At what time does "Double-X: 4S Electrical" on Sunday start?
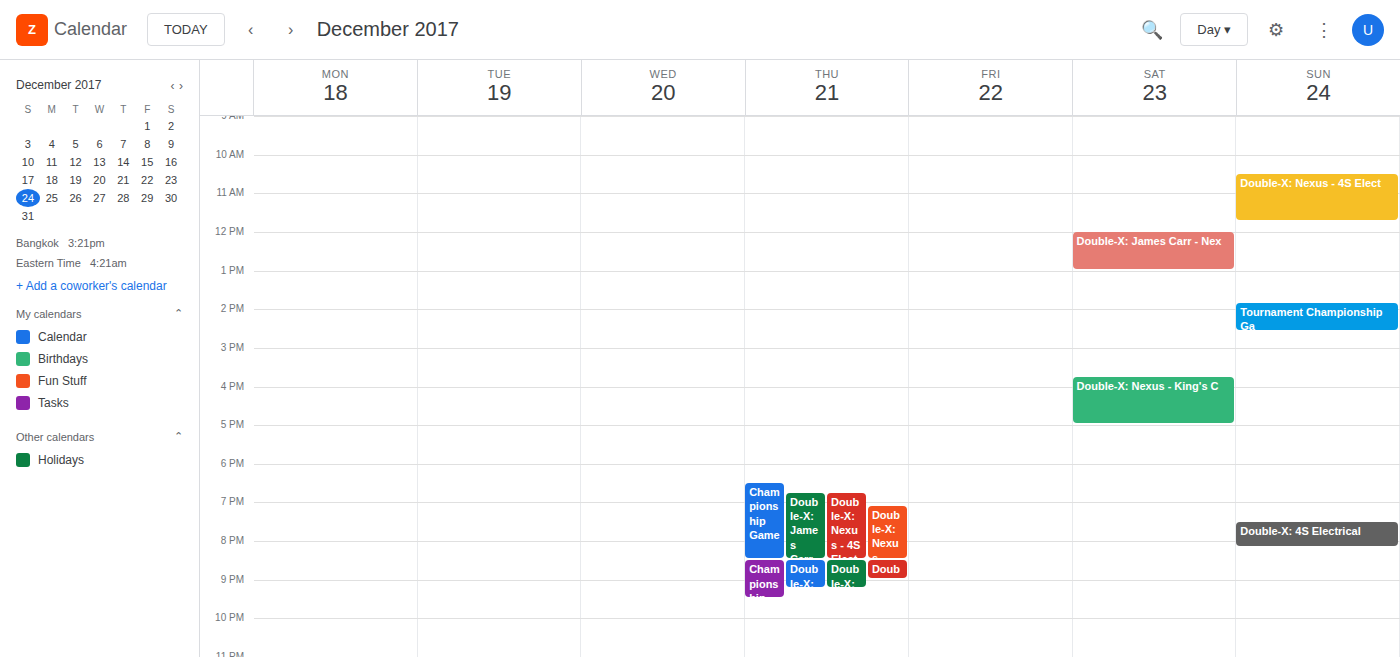
7:30 PM